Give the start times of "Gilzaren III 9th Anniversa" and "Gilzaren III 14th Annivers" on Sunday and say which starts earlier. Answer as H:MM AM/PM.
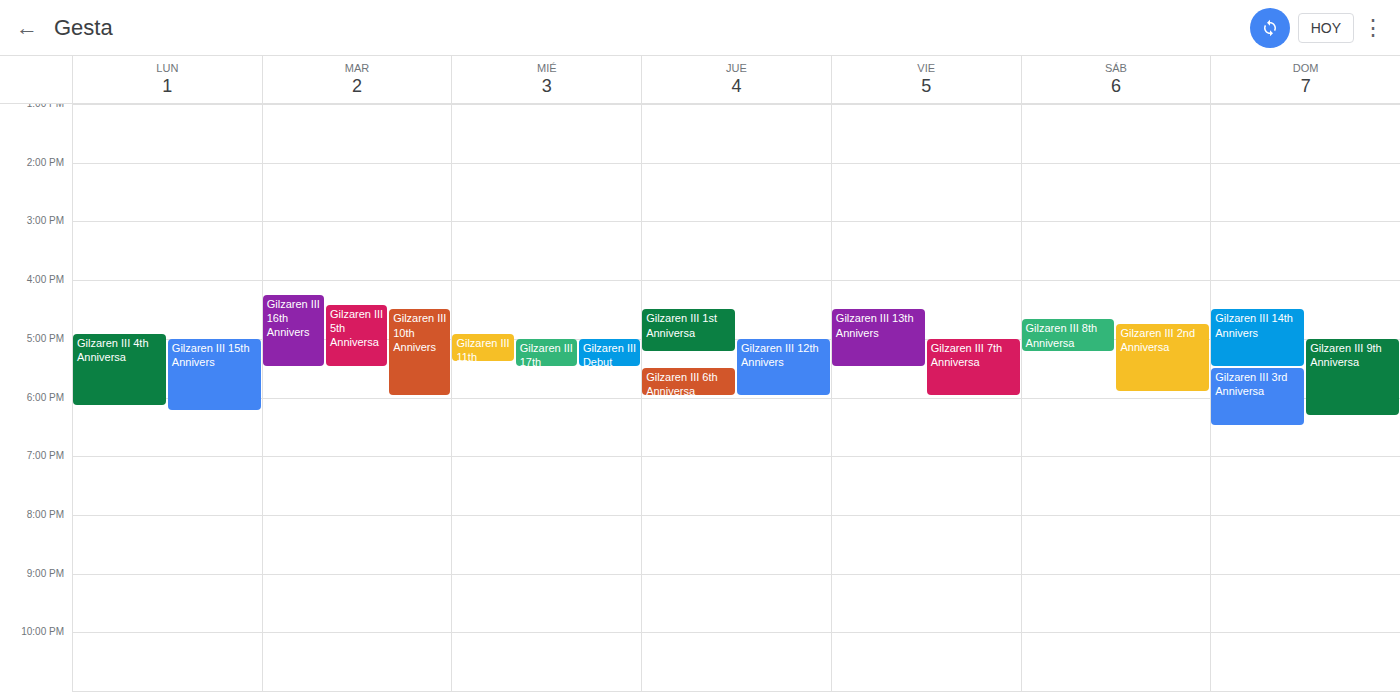
"Gilzaren III 14th Annivers" 4:30 PM; "Gilzaren III 9th Anniversa" 5:00 PM.